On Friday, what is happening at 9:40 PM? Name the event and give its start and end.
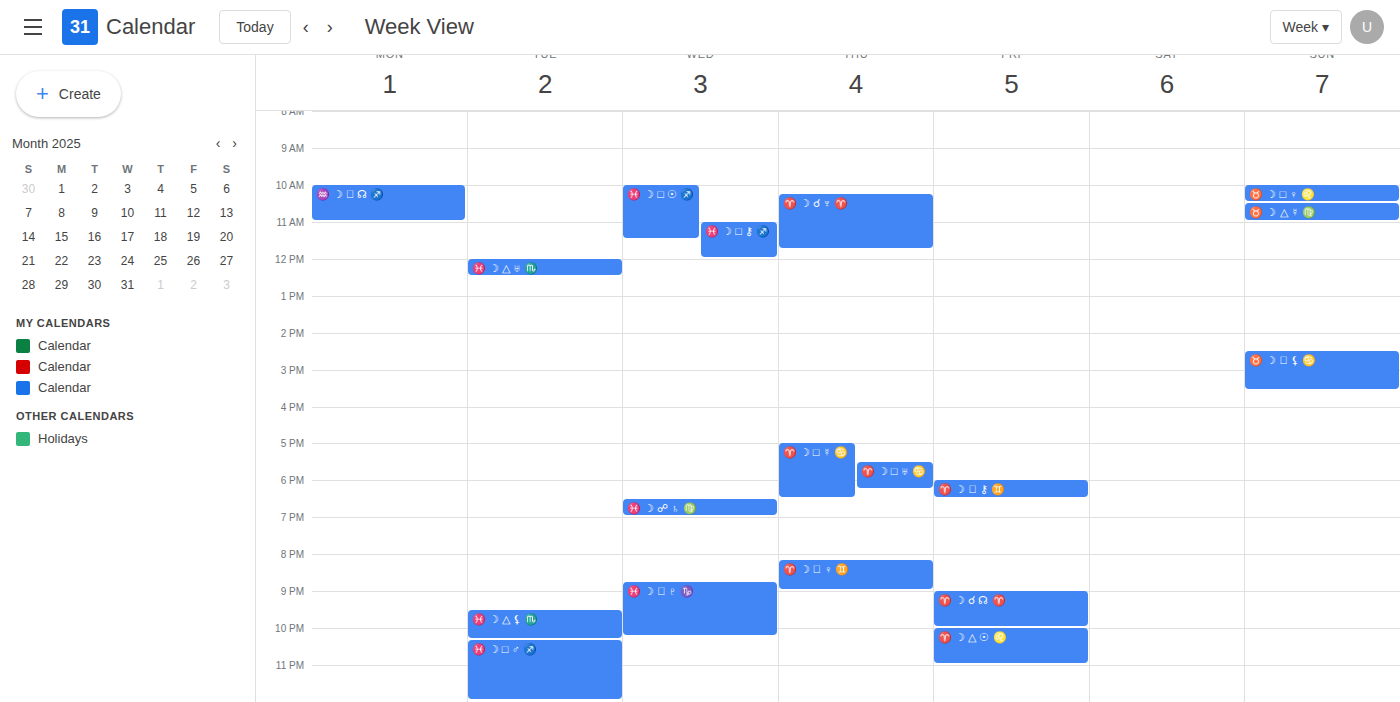
"♈️ ☽ ☌ ☊ ♈️", 9:00 PM to 10:00 PM